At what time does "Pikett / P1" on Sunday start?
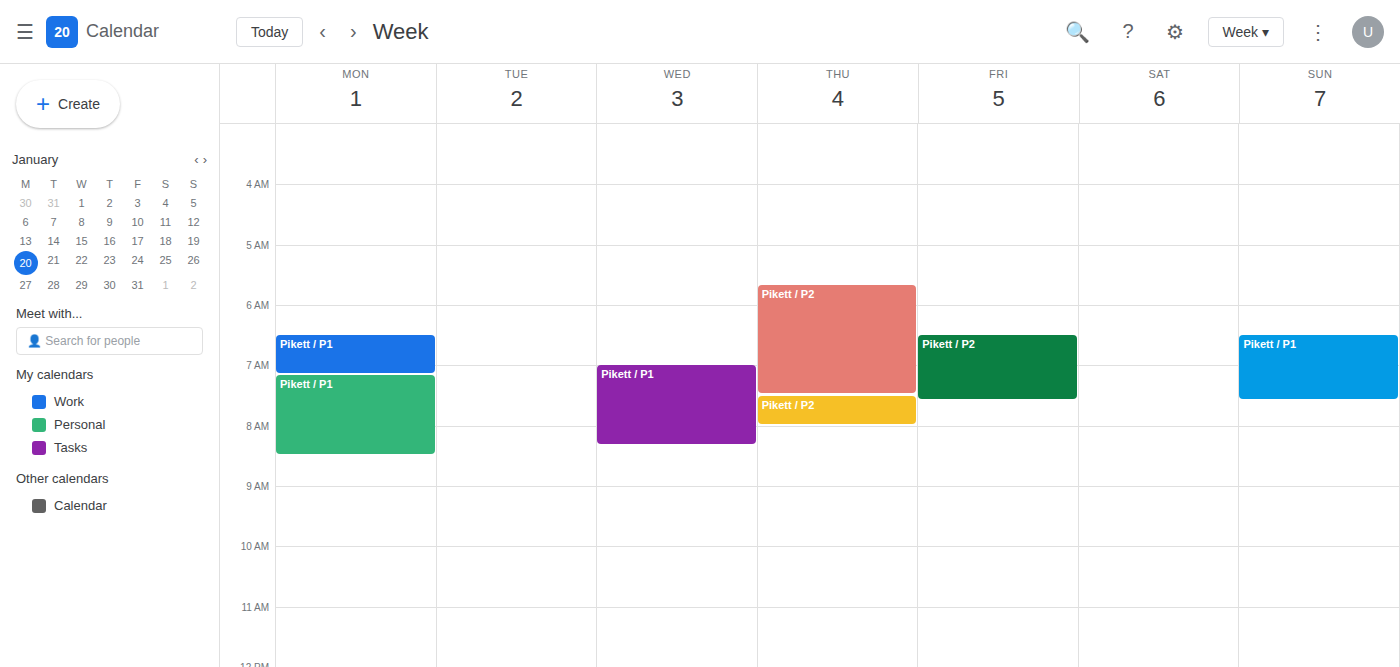
6:30 AM